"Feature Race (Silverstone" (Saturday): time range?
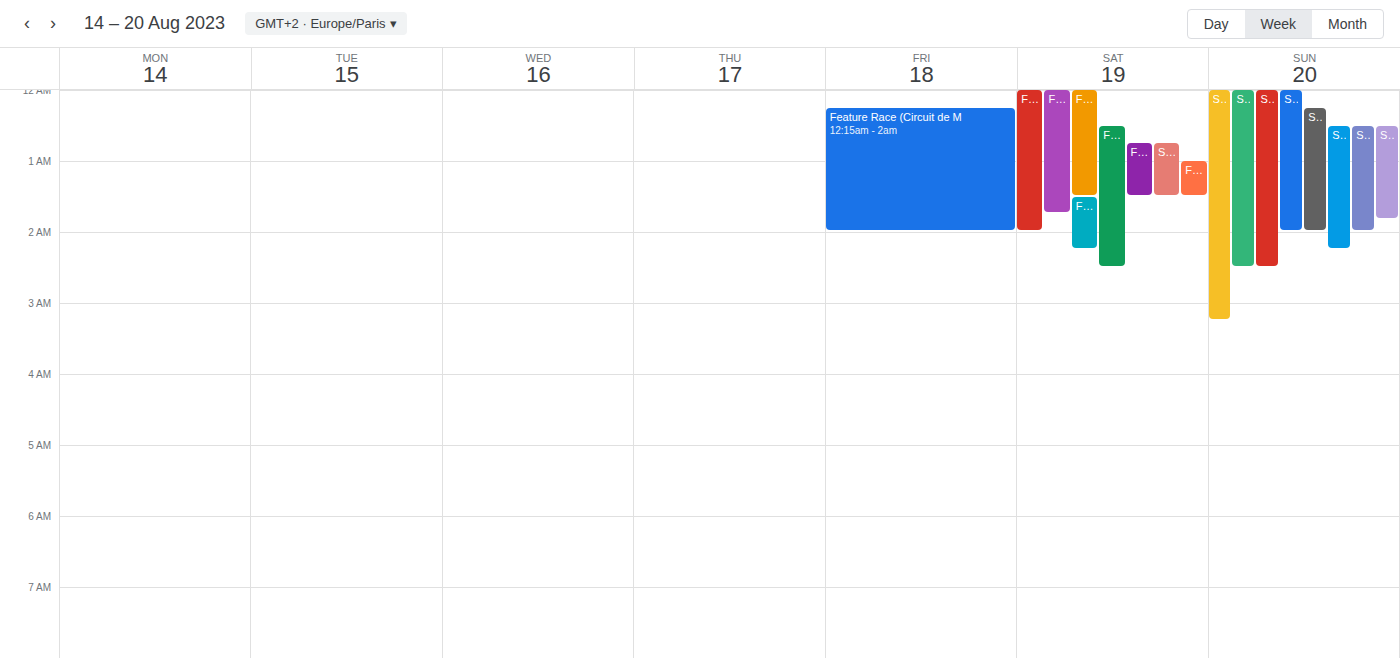
01:00 to 01:30